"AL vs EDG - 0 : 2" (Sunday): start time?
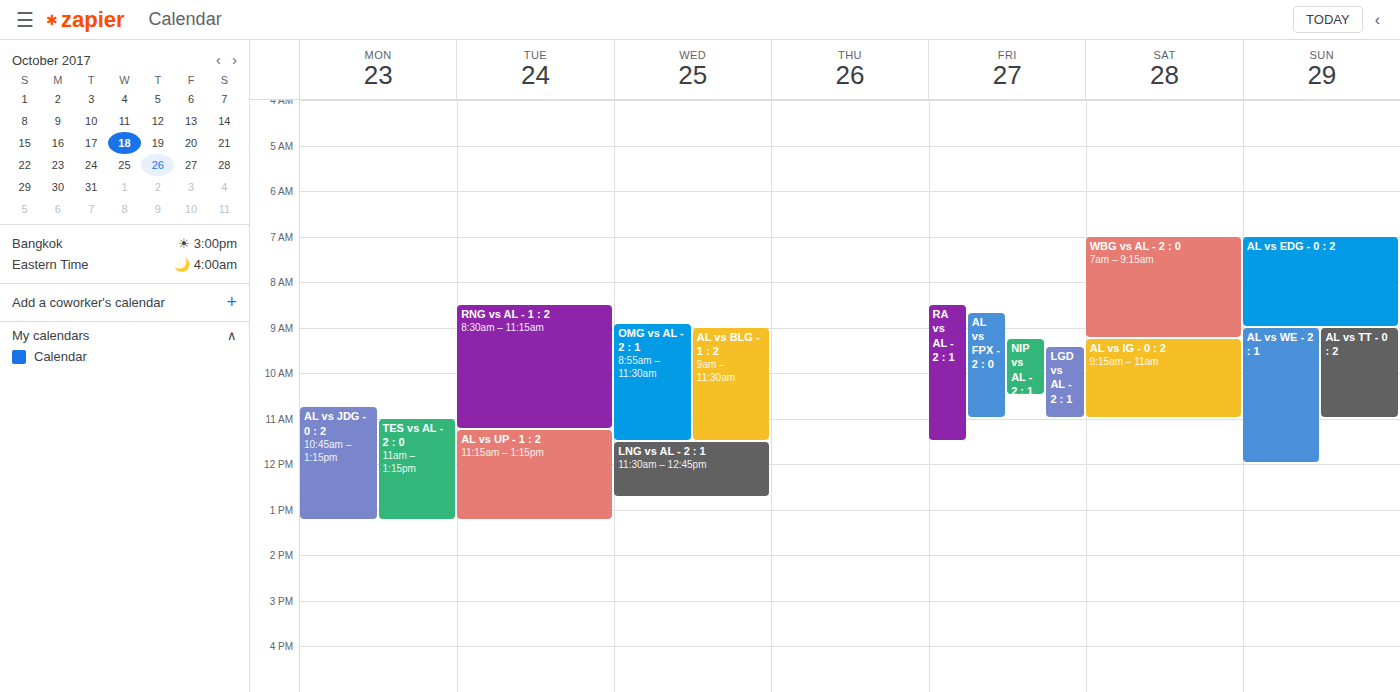
7:00 AM